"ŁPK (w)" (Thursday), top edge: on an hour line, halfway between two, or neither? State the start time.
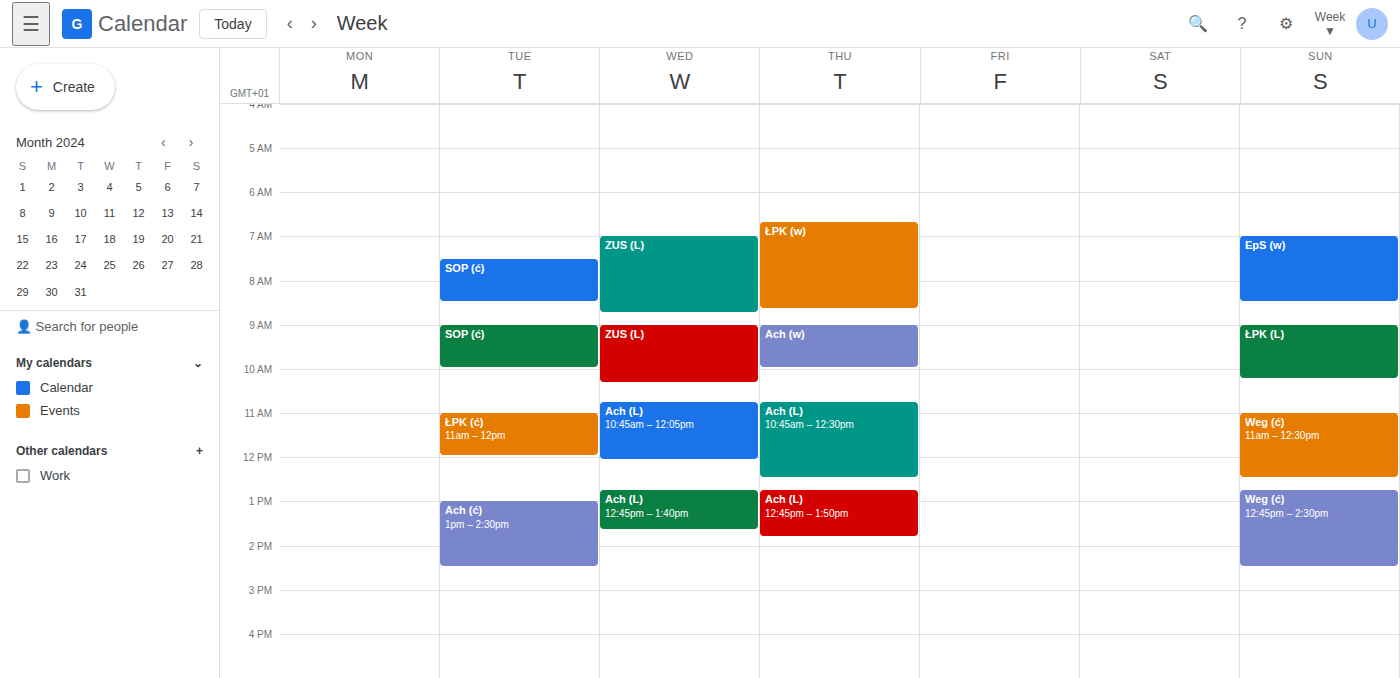
6:40 AM -- neither: 40 minutes below the 6 AM line and 20 minutes above the 7 AM line.